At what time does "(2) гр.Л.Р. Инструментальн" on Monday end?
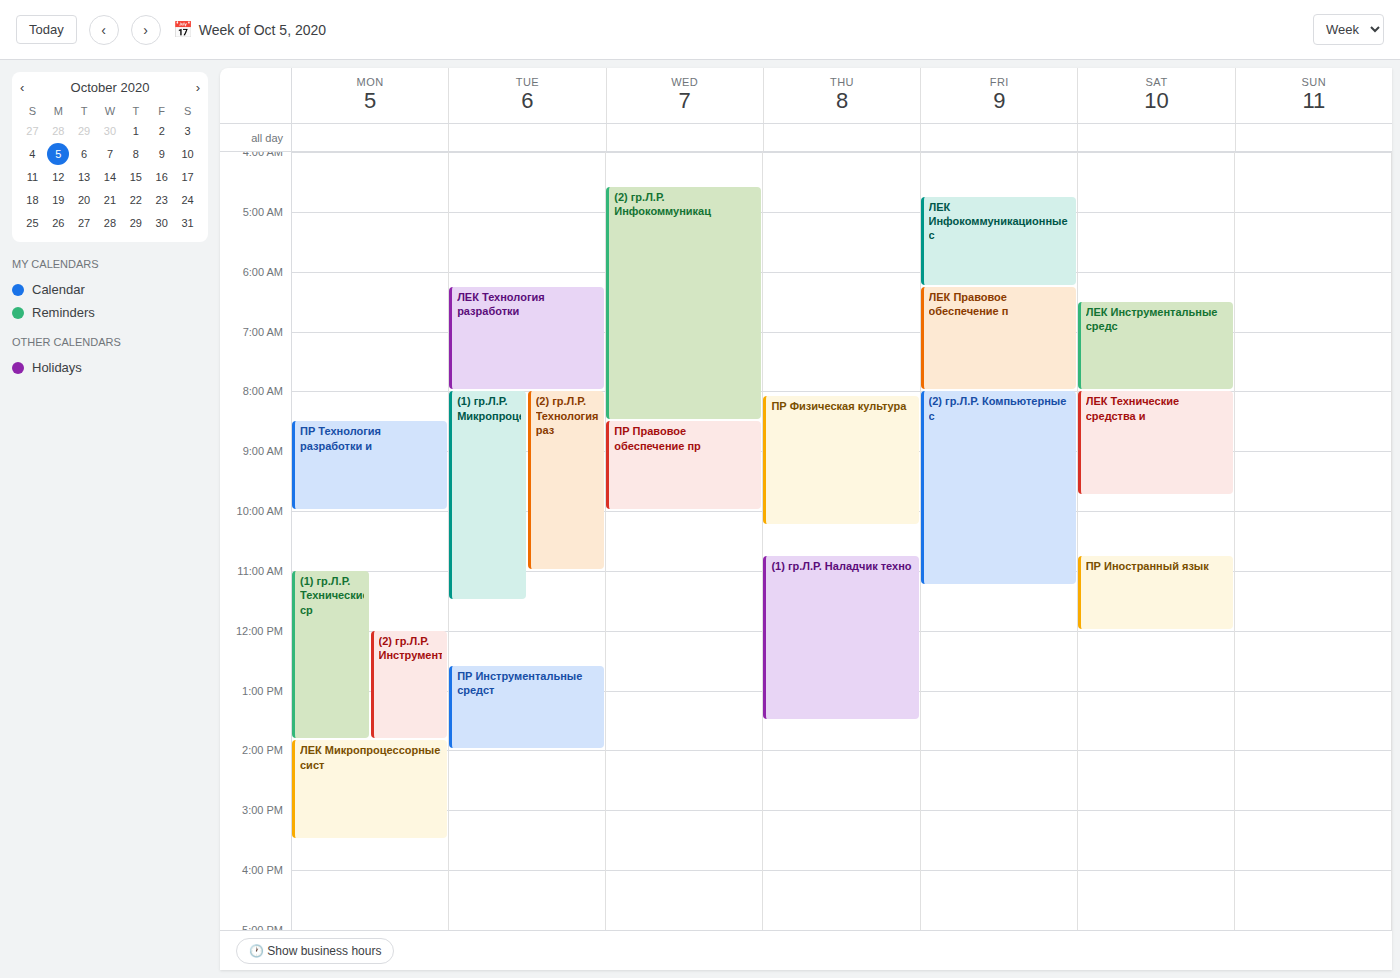
1:50 PM